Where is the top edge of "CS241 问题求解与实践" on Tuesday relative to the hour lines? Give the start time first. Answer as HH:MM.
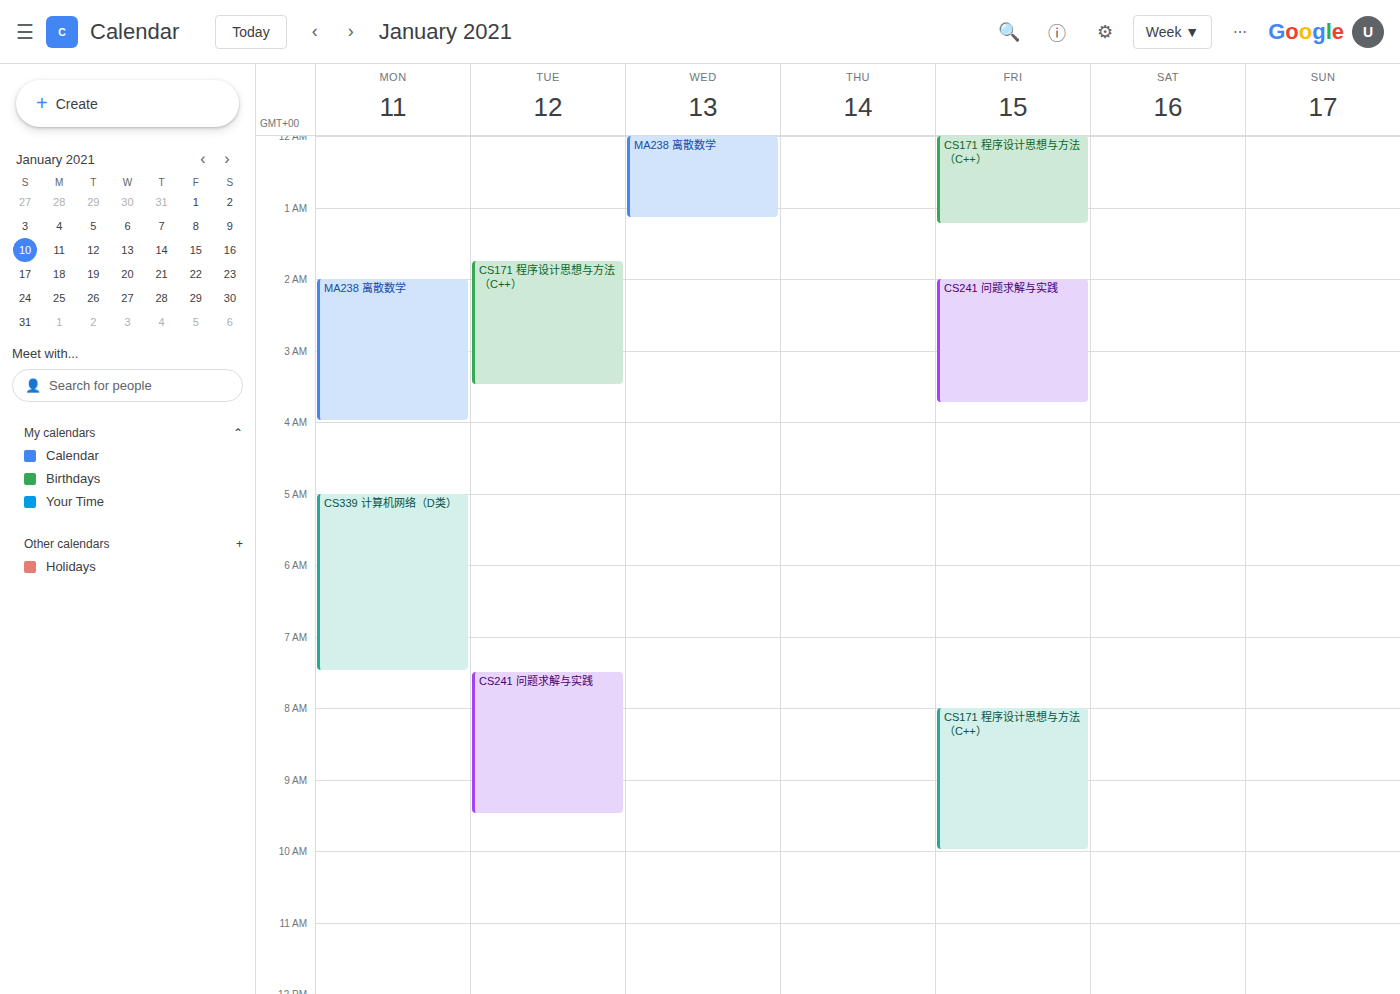
07:30 -- halfway between the 07:00 and 08:00 lines.